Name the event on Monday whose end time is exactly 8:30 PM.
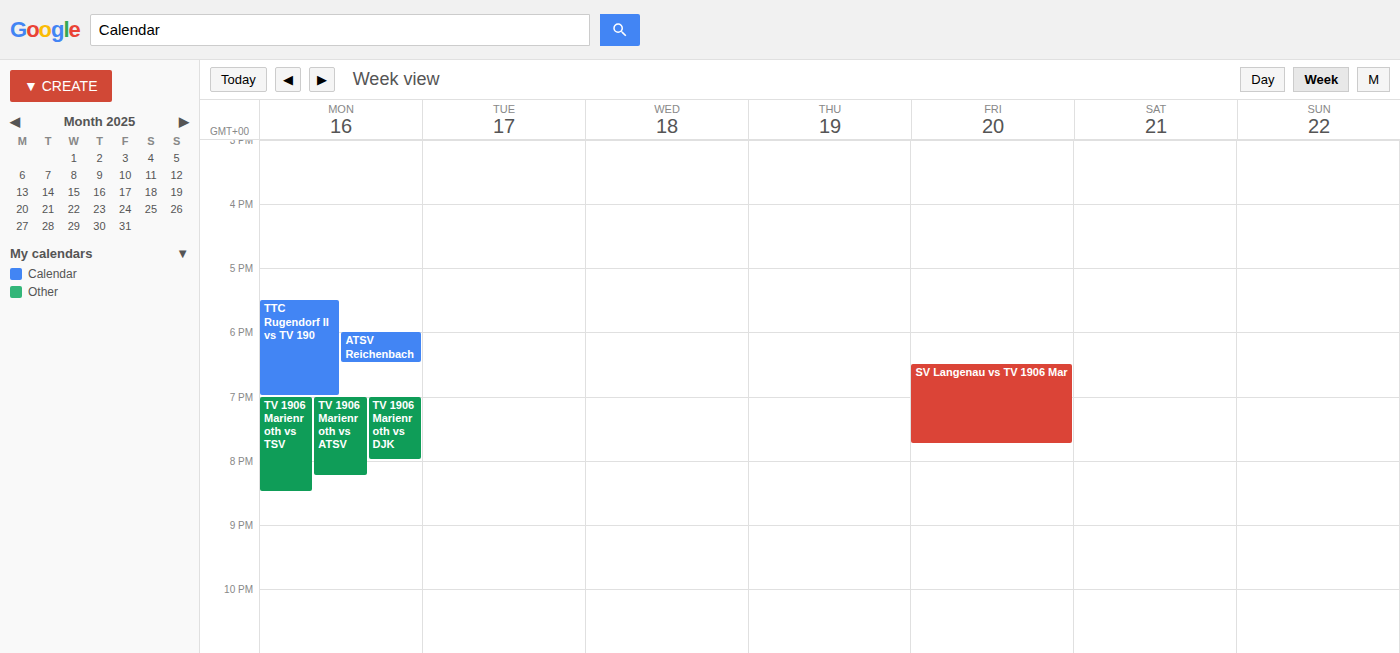
"TV 1906 Marienroth vs TSV"